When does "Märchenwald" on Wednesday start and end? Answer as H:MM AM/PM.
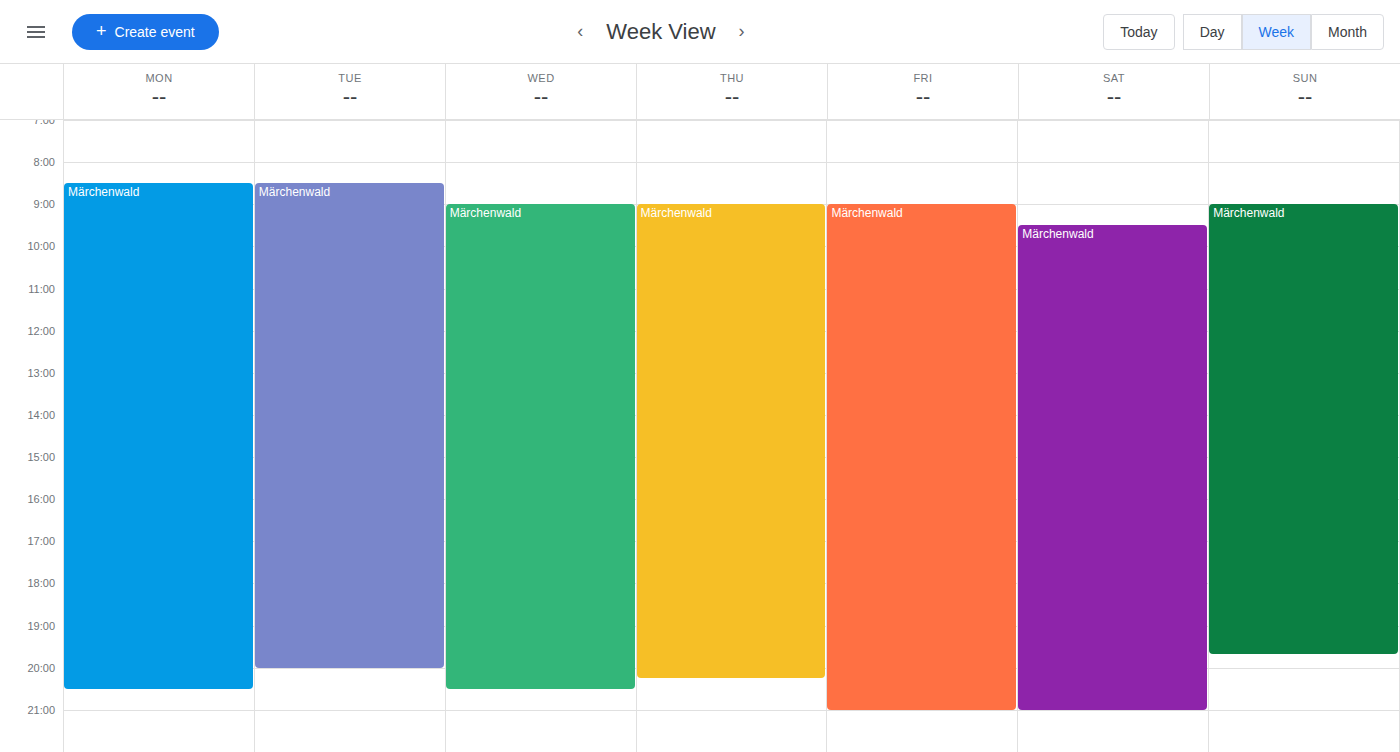
9:00 AM to 8:30 PM